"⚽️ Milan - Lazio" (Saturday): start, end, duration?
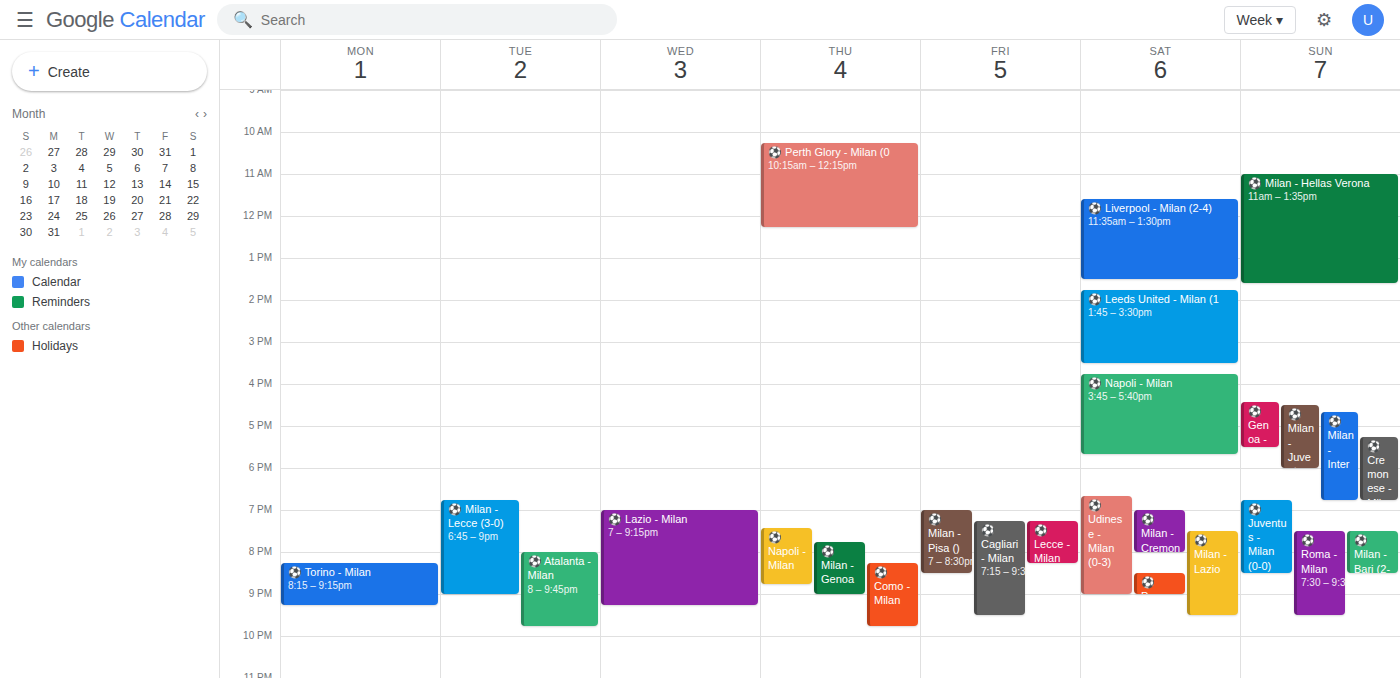
7:30 PM to 9:30 PM, 2 hours